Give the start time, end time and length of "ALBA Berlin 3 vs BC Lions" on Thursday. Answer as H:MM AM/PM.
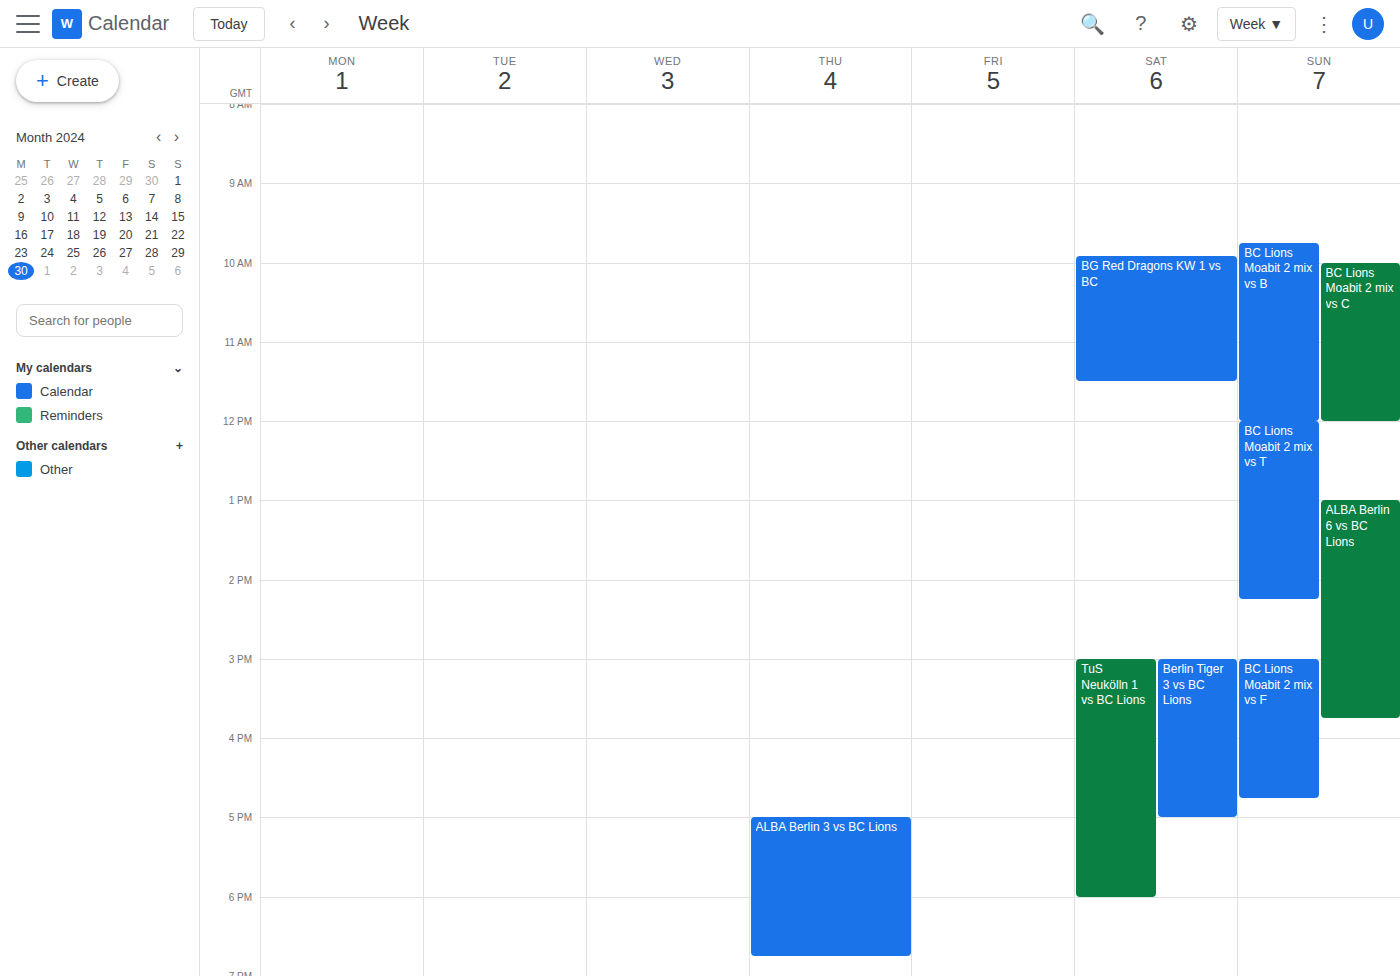
5:00 PM to 6:45 PM, 1 hour 45 minutes